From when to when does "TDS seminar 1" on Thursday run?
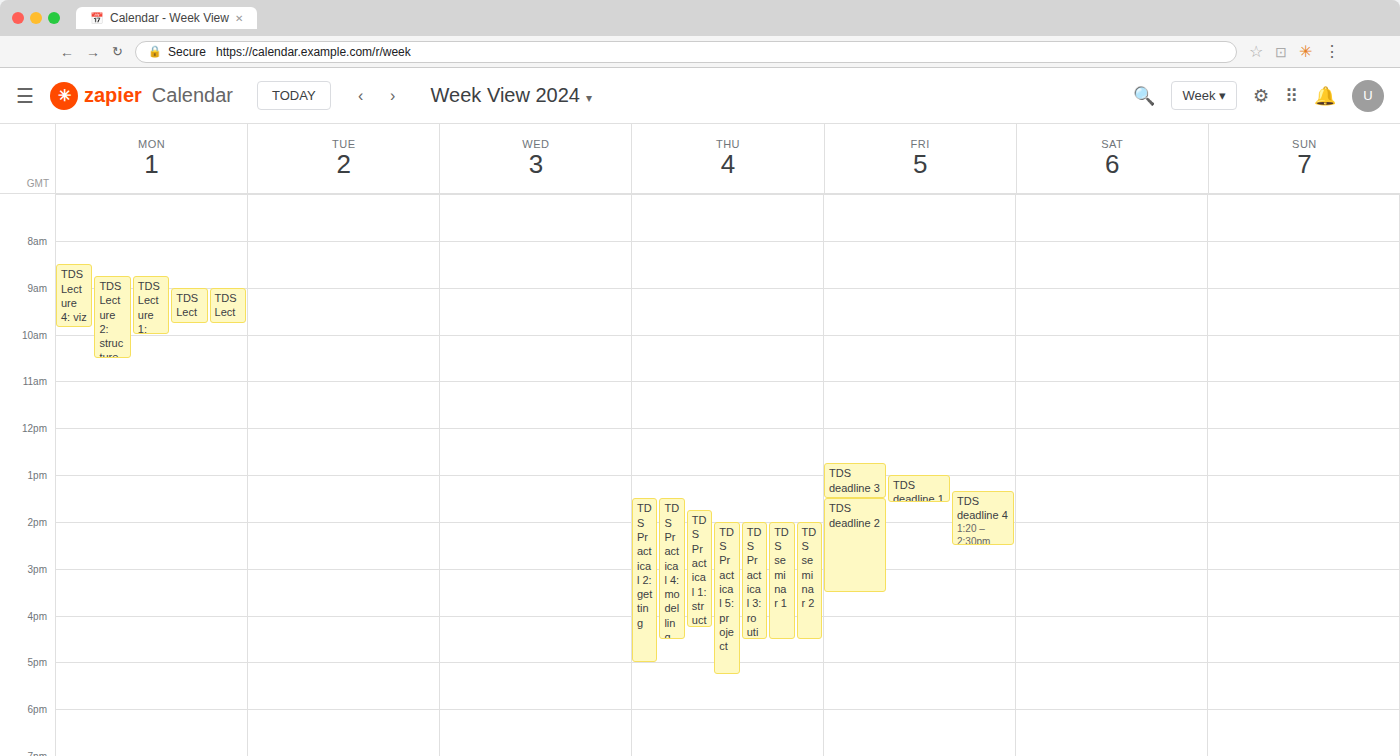
2:00 PM to 4:30 PM